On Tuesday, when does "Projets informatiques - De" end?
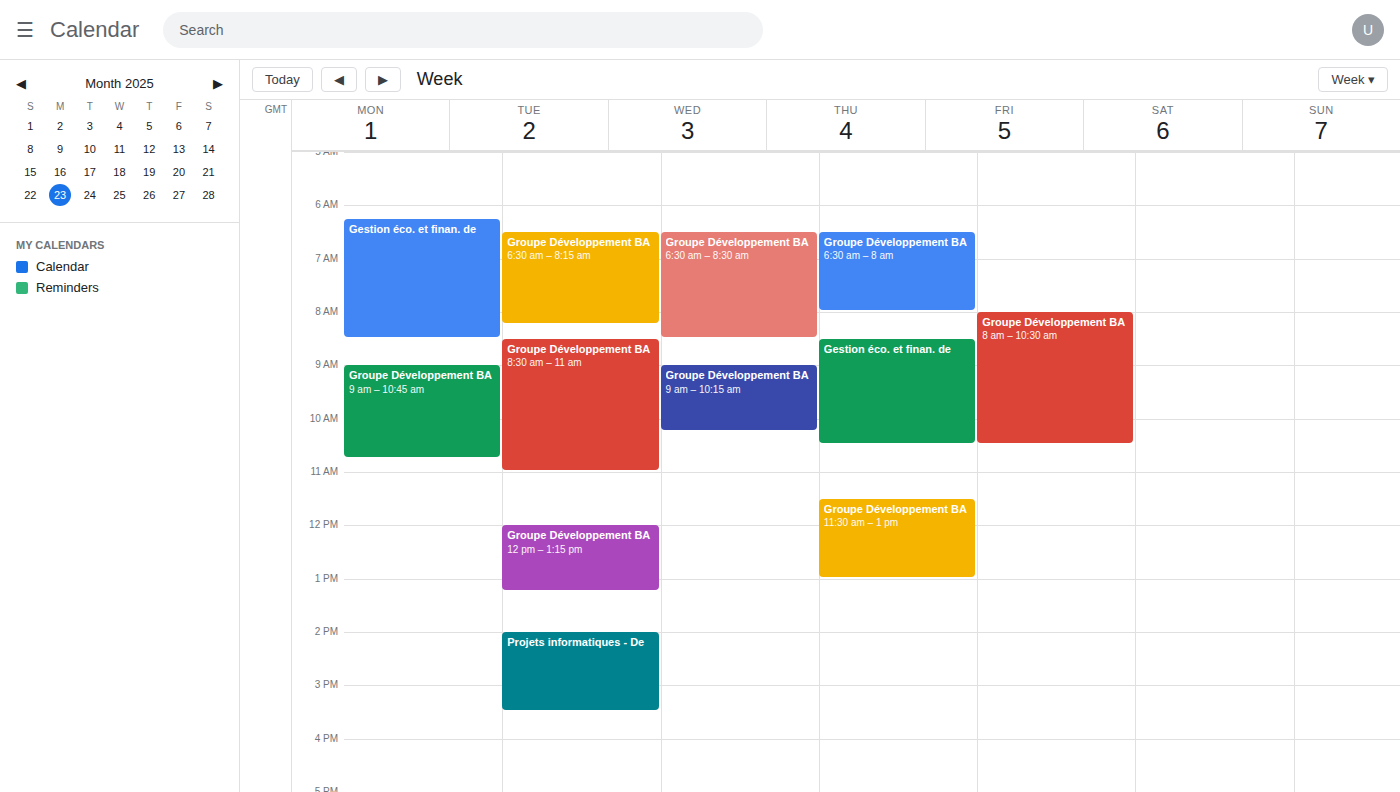
3:30 PM